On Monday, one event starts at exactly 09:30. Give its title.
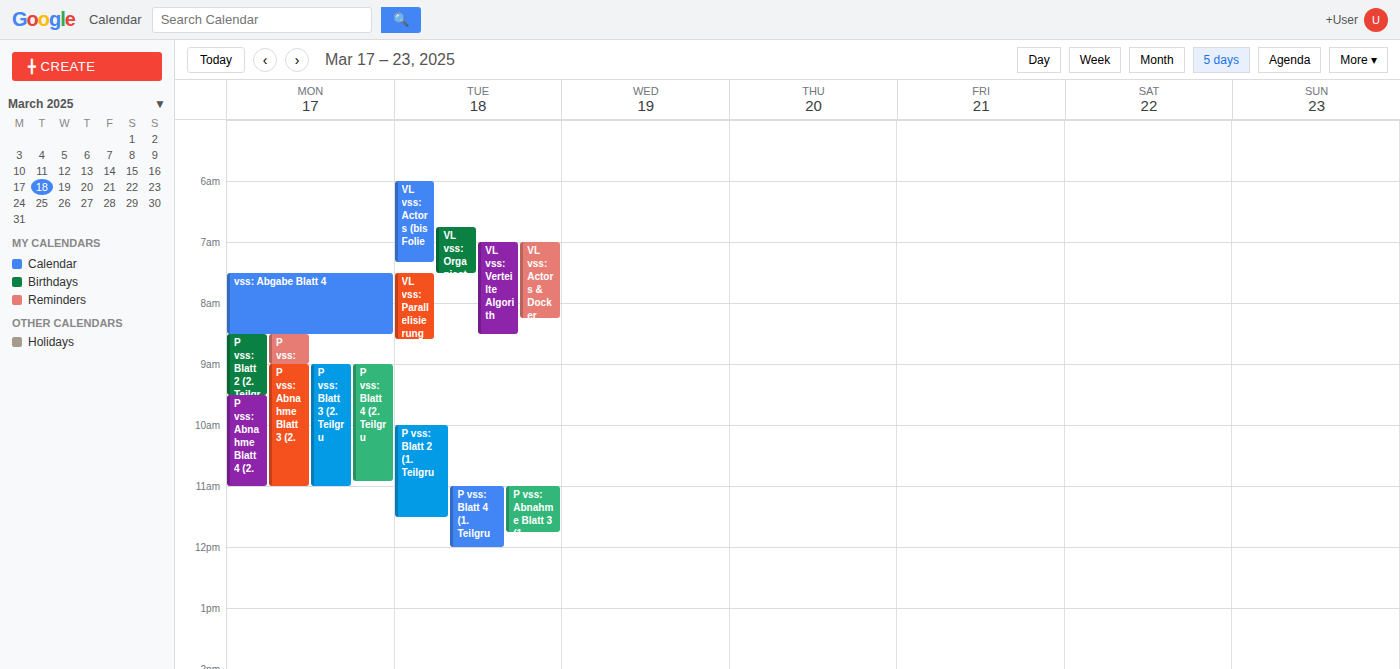
"P vss: Abnahme Blatt 4 (2."